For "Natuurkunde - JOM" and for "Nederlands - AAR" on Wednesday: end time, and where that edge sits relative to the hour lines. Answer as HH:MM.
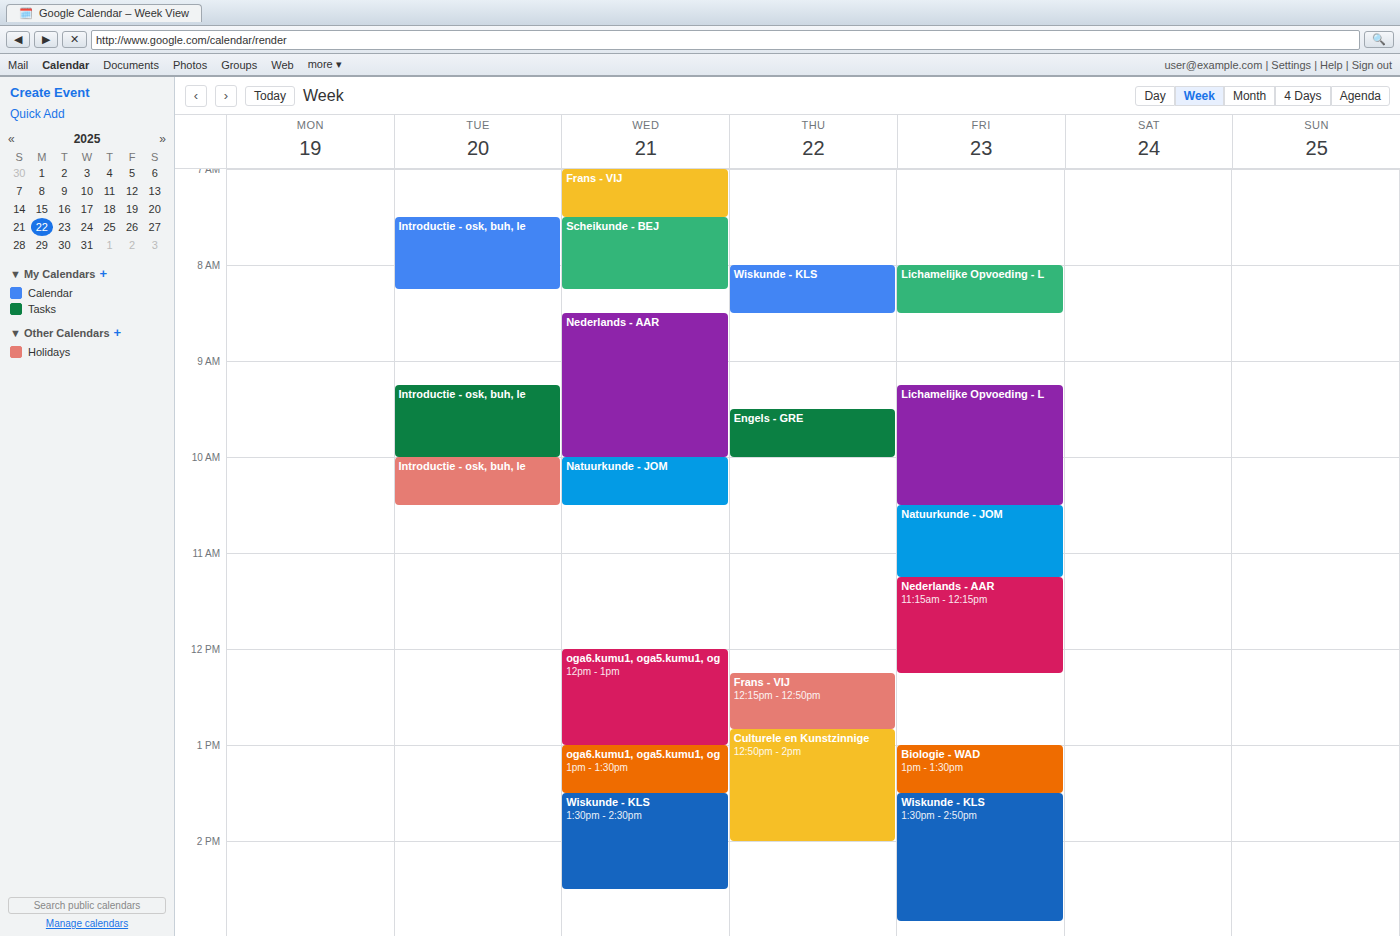
"Natuurkunde - JOM": 10:30, halfway between the 10:00 and 11:00 lines. "Nederlands - AAR": 10:00, exactly on the 10:00 line.